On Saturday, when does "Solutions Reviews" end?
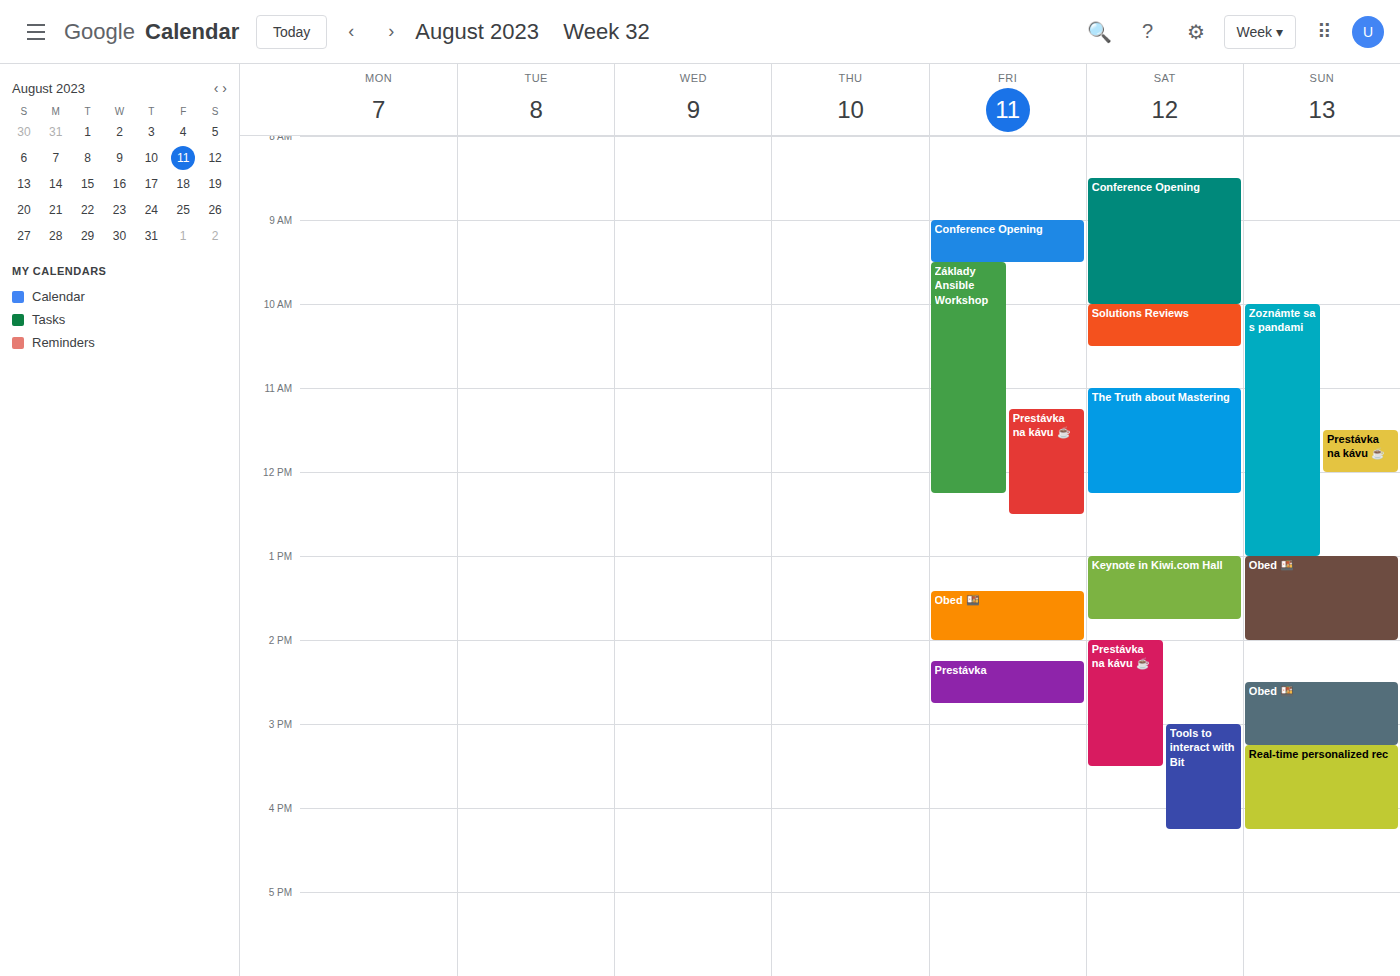
10:30 AM